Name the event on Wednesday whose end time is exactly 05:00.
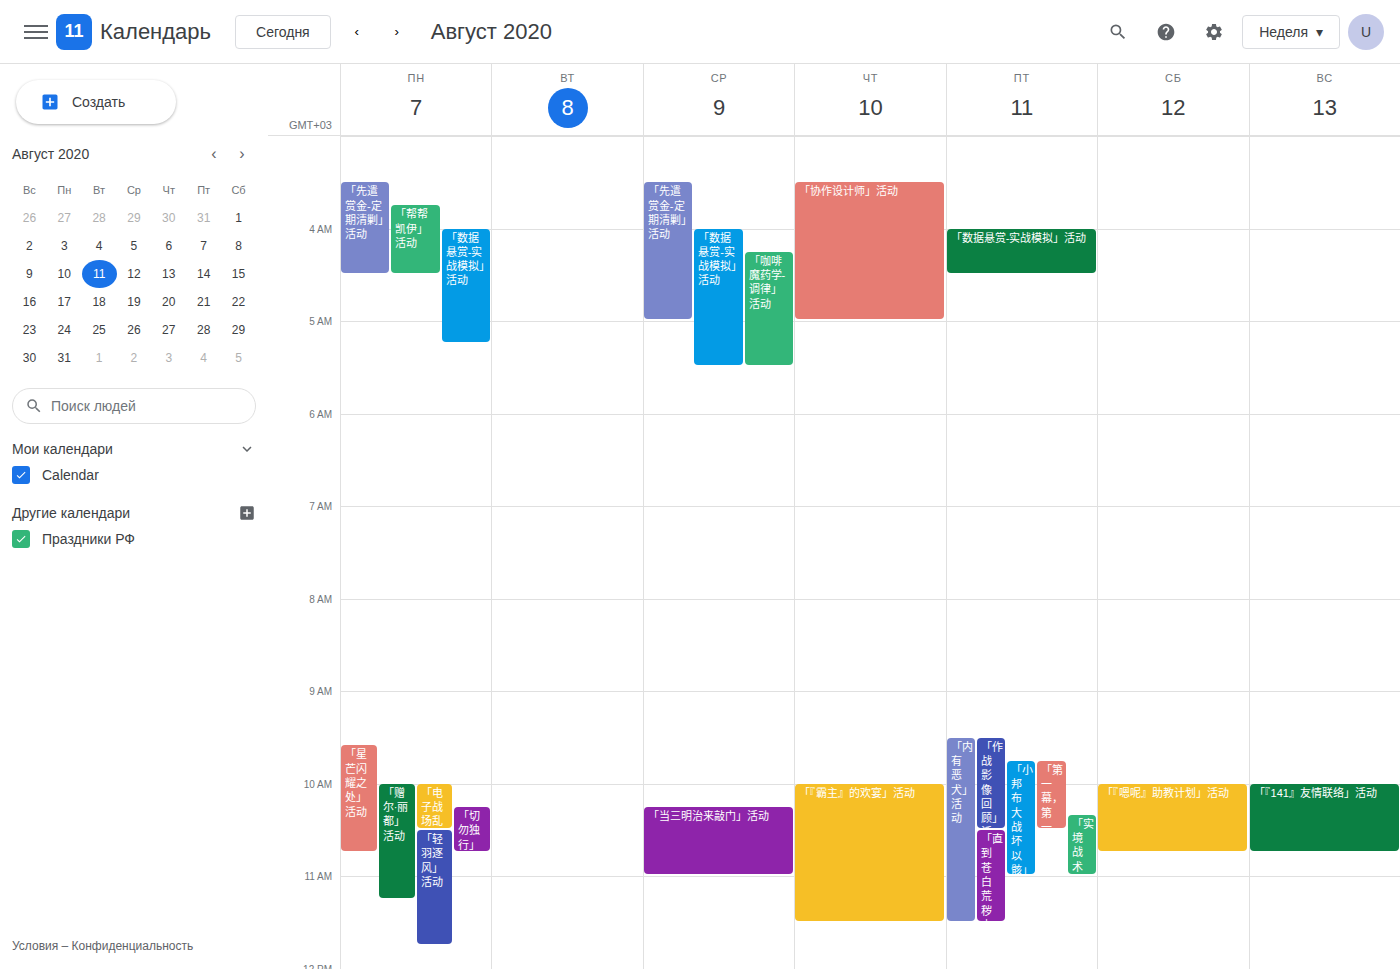
"「先遣赏金-定期清剿」活动"